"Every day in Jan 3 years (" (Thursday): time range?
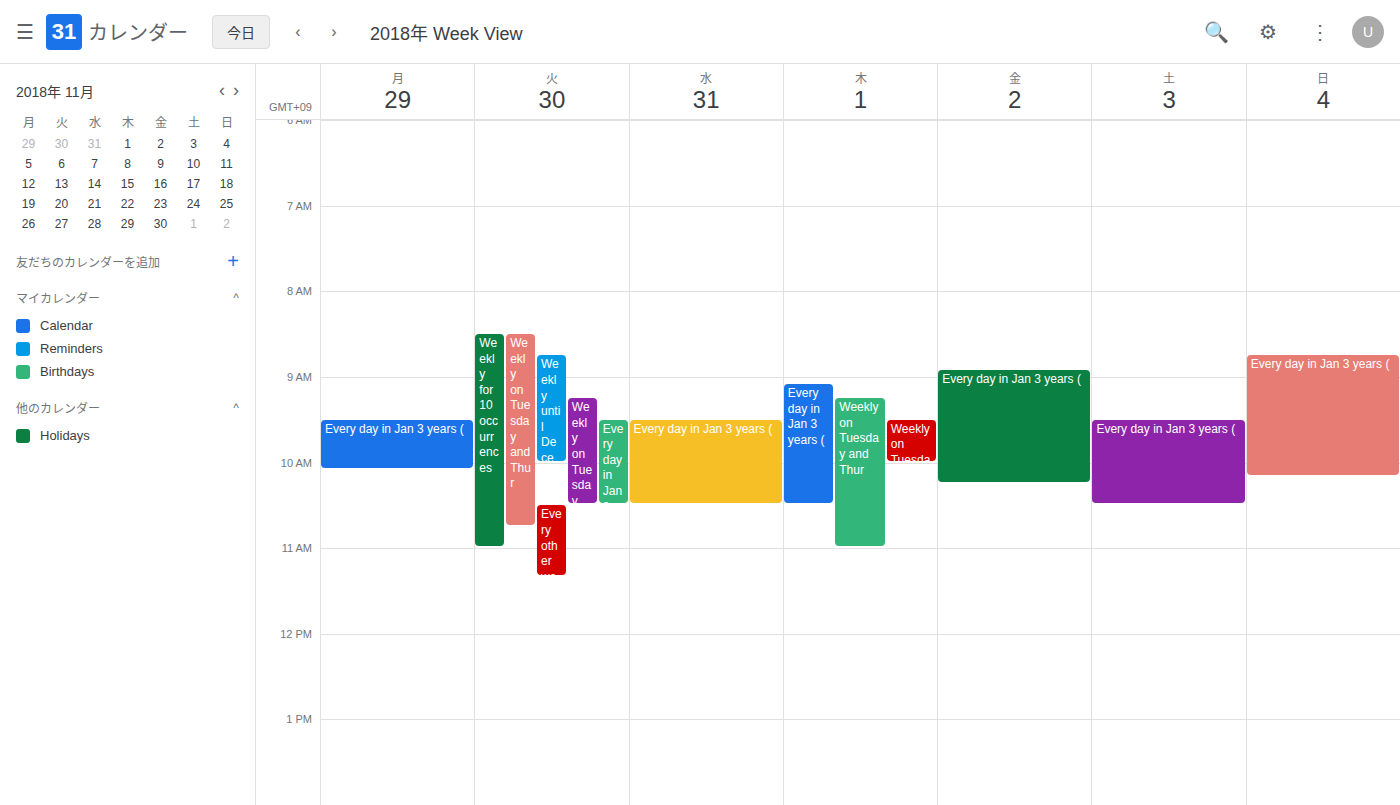
9:05 AM to 10:30 AM